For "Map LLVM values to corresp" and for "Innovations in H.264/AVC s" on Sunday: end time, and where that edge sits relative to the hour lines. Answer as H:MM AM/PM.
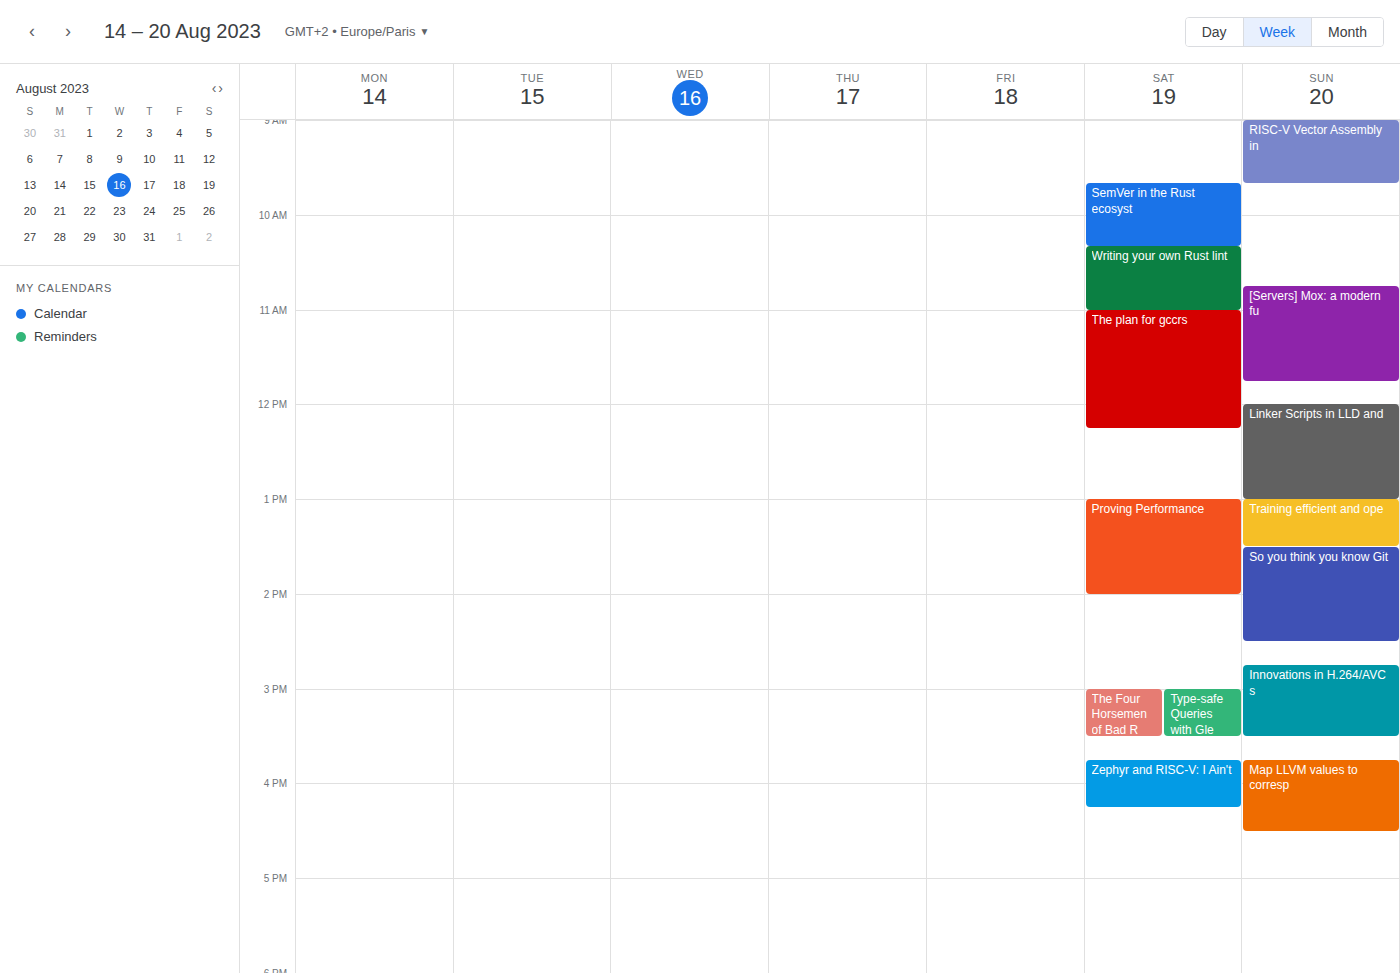
"Map LLVM values to corresp": 4:30 PM, halfway between the 4 PM and 5 PM lines. "Innovations in H.264/AVC s": 3:30 PM, halfway between the 3 PM and 4 PM lines.